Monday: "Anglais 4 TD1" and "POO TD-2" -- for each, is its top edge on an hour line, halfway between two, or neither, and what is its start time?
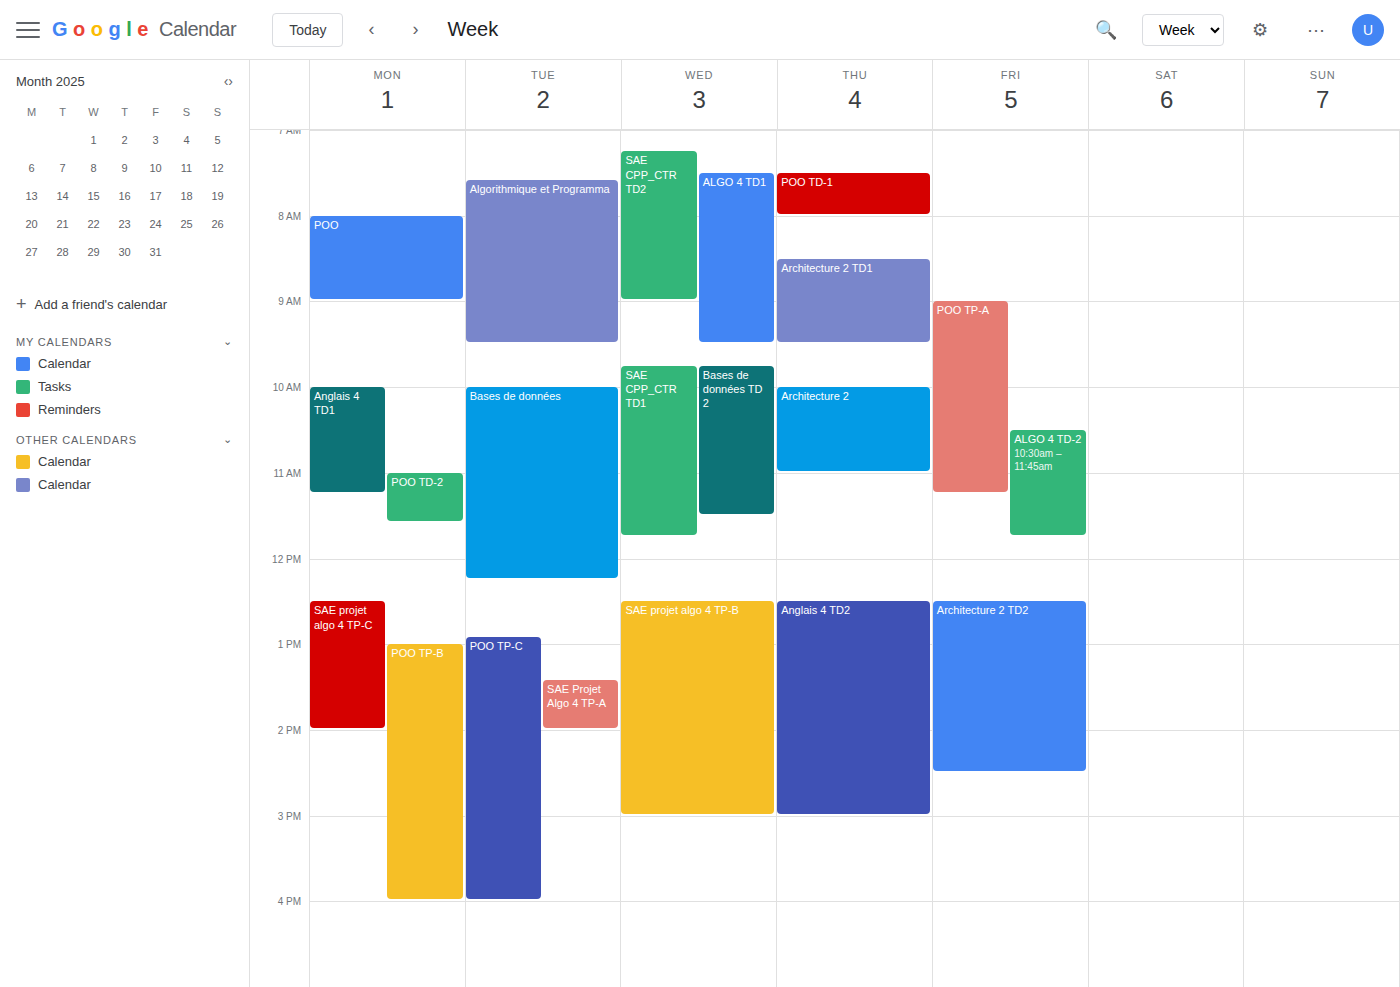
"Anglais 4 TD1": 10:00 AM, exactly on the 10 AM line. "POO TD-2": 11:00 AM, exactly on the 11 AM line.